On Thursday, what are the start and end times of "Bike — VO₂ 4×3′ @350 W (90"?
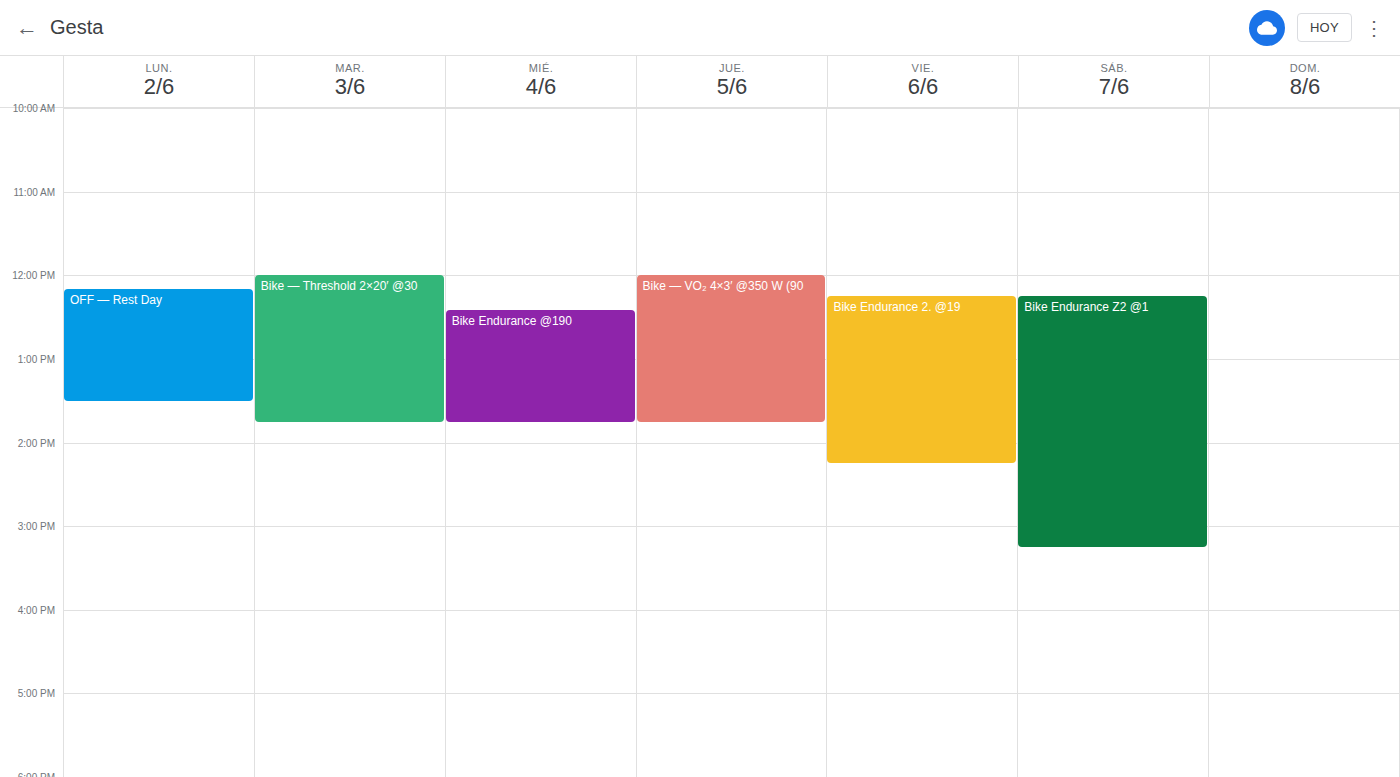
12:00 PM to 1:45 PM